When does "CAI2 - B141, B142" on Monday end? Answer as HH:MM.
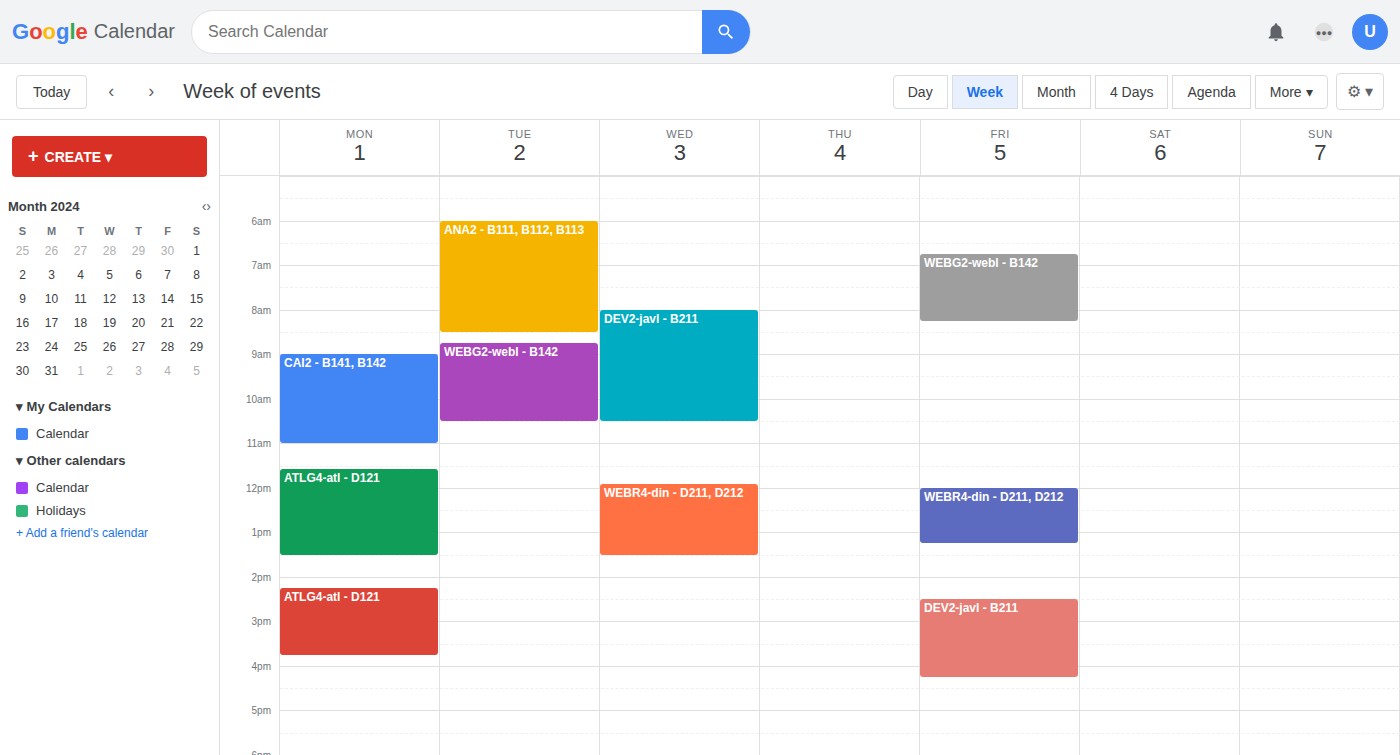
11:00